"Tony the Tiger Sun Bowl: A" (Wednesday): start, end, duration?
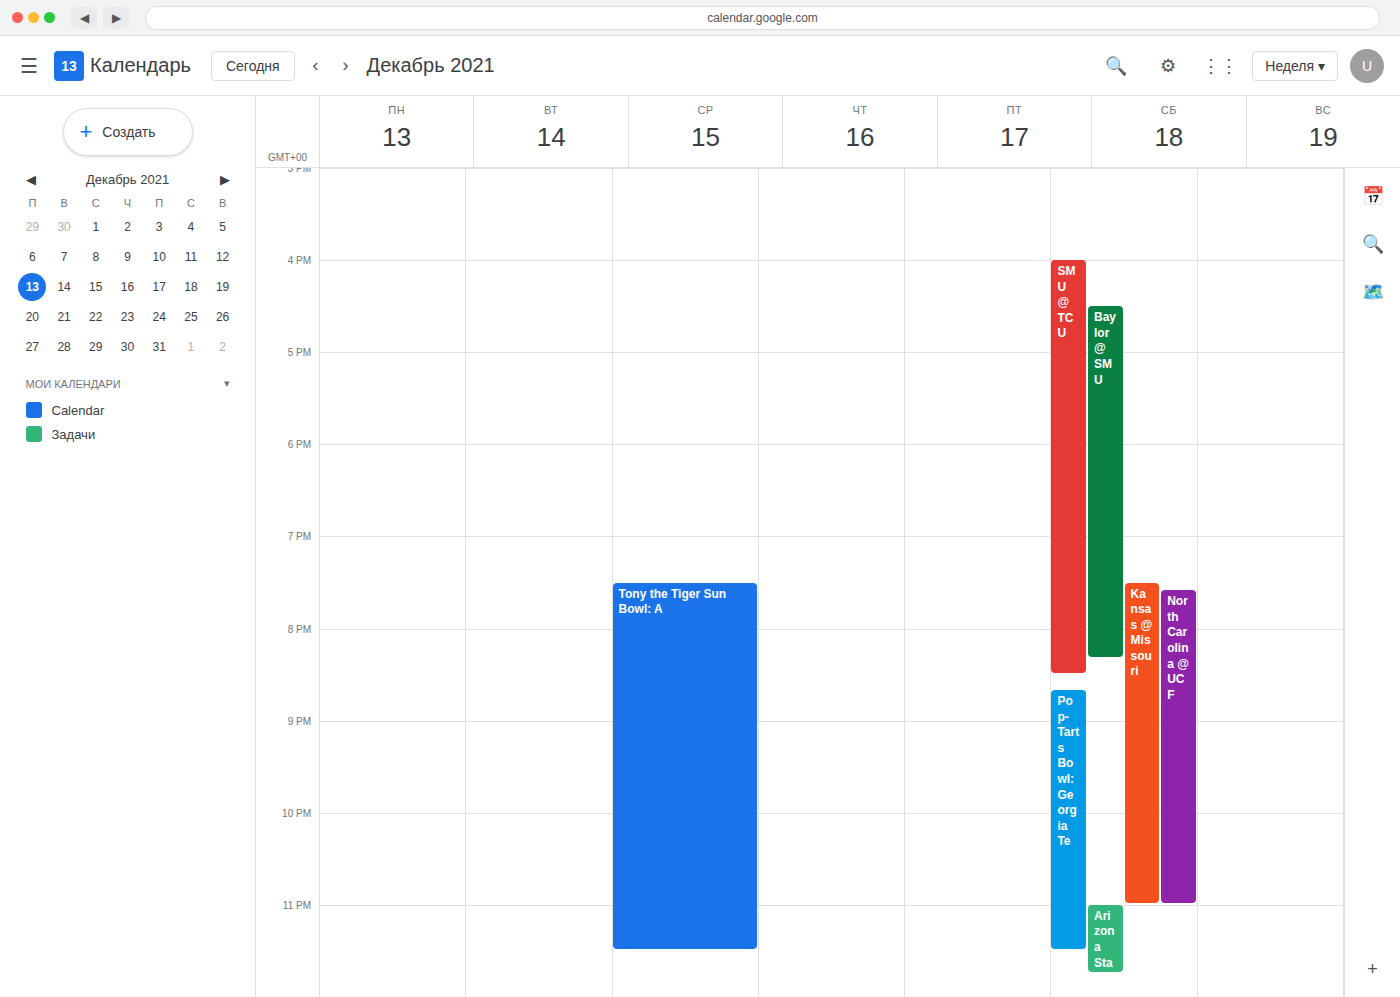
7:30 PM to 11:30 PM, 4 hours